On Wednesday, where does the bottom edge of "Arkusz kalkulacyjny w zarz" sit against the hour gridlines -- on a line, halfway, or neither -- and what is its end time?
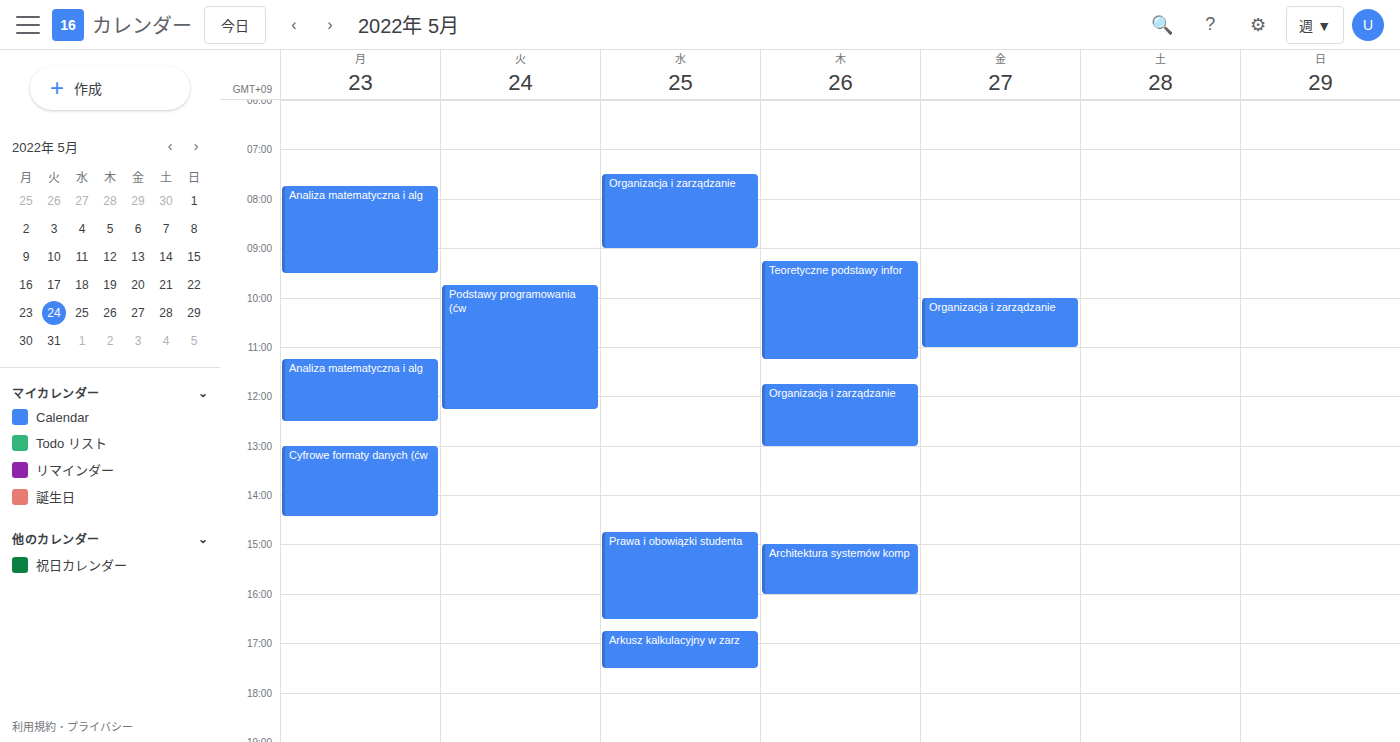
5:30 PM -- halfway between the 5 PM and 6 PM lines.